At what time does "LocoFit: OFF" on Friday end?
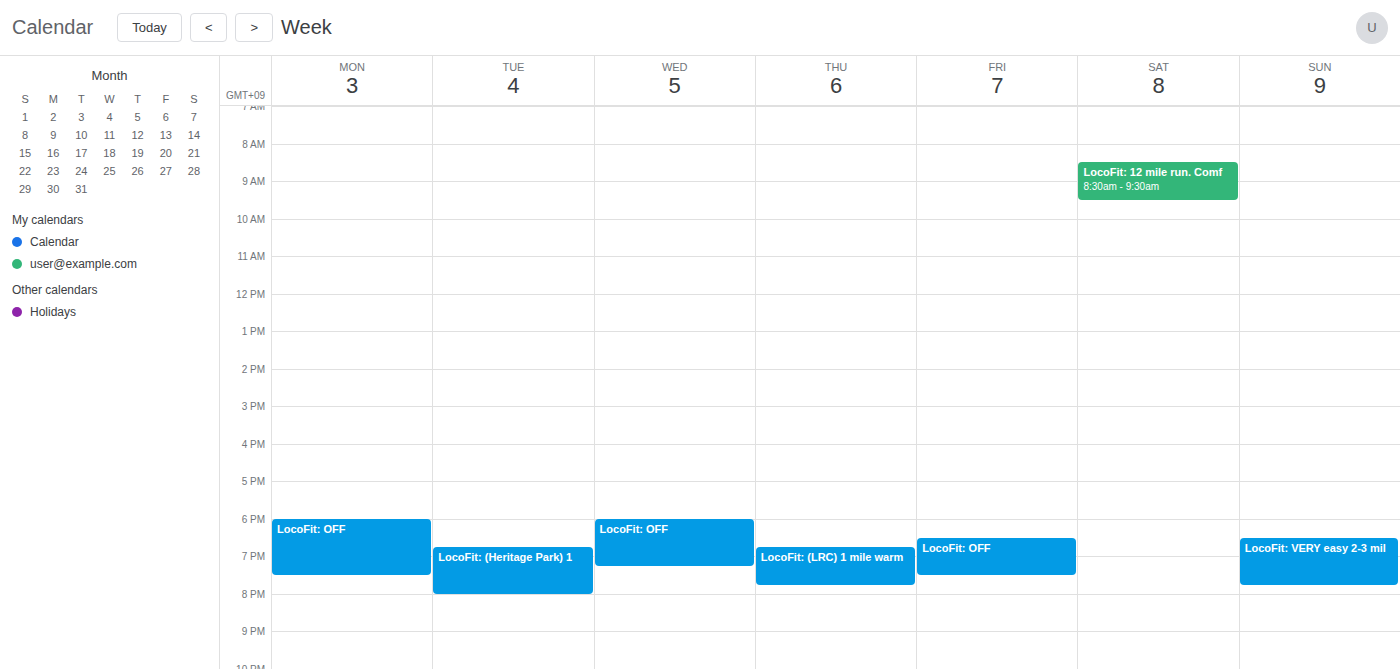
7:30 PM